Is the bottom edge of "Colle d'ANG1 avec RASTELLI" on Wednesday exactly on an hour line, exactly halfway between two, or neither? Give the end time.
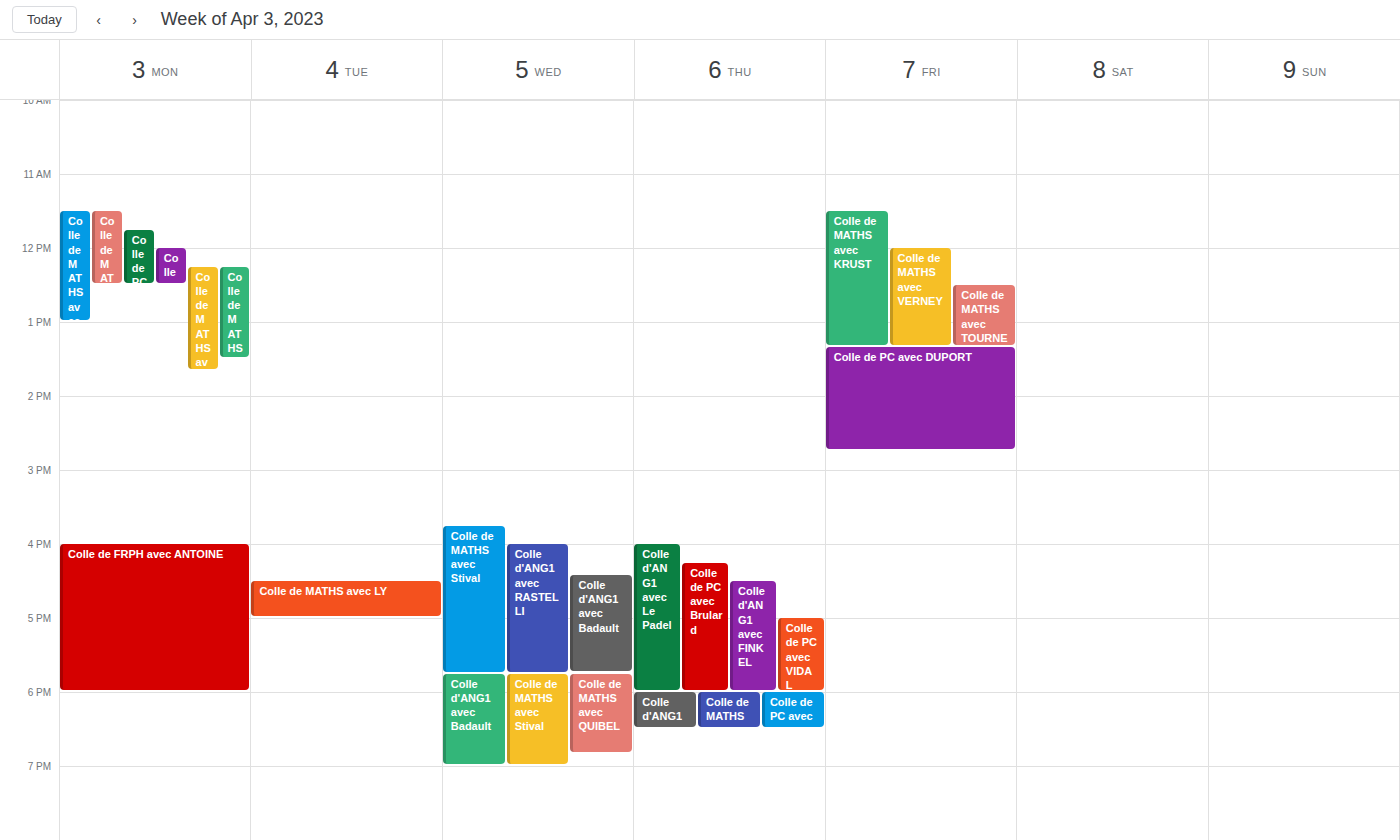
5:45 PM -- neither: three quarters of the way from the 5 PM line to the 6 PM line.